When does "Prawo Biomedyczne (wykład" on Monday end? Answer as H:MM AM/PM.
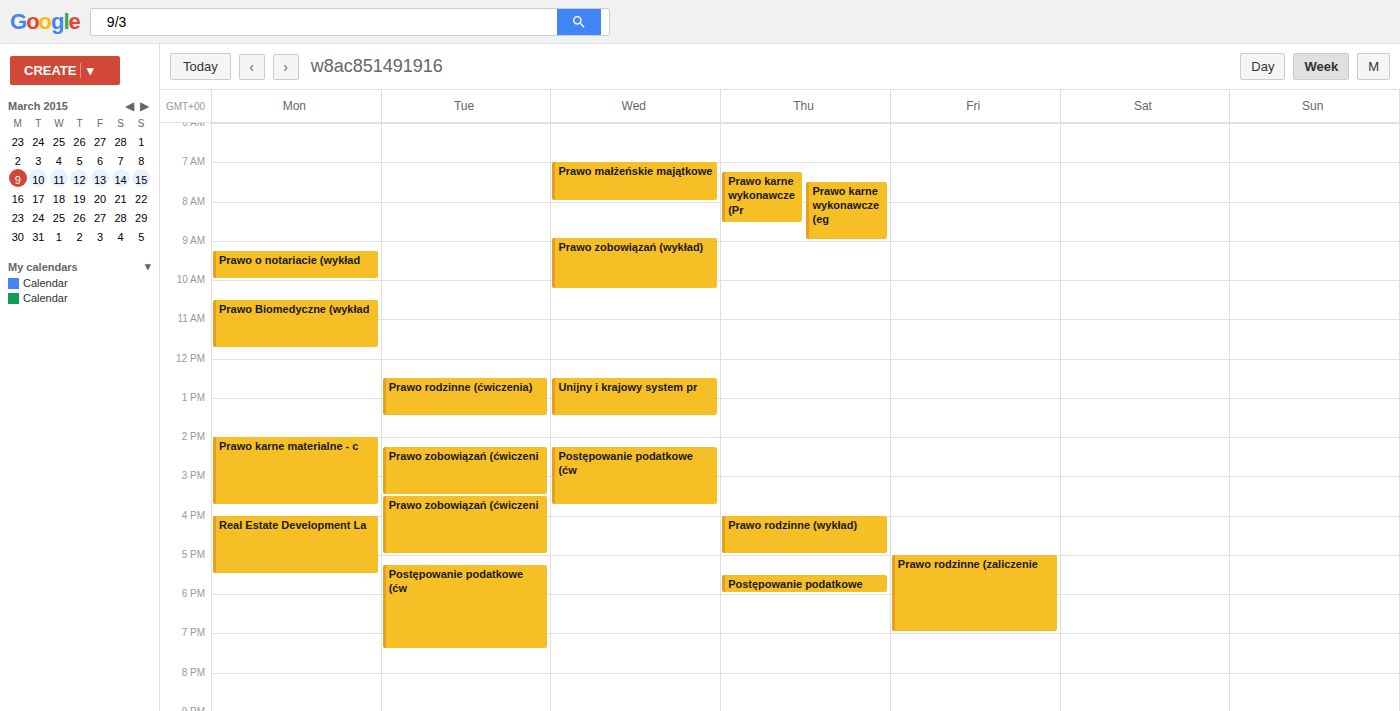
11:45 AM